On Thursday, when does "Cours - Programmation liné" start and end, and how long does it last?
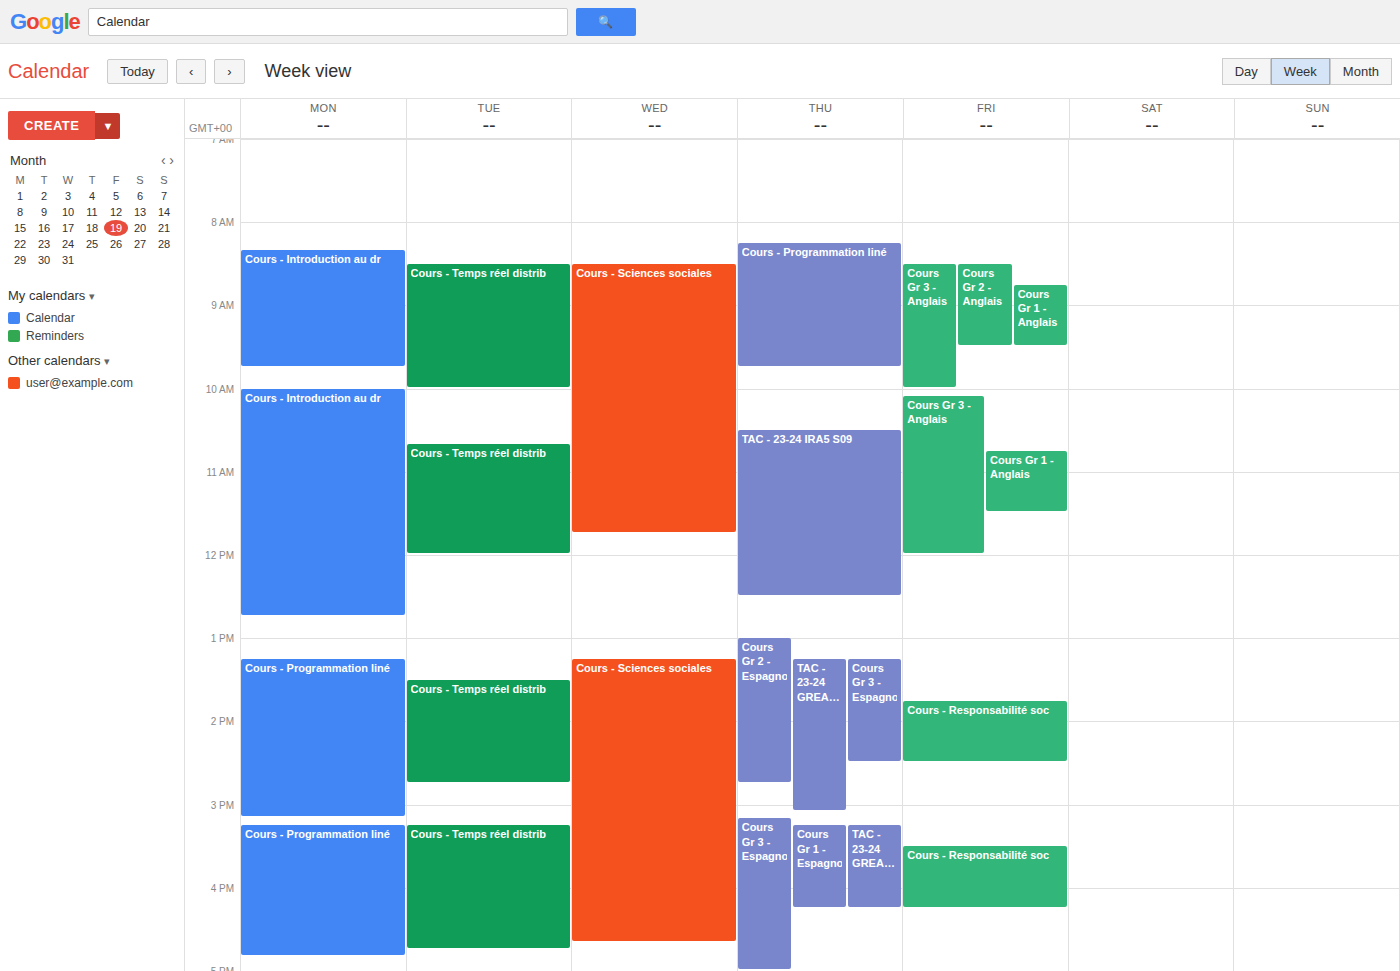
8:15 AM to 9:45 AM, 1 hour 30 minutes